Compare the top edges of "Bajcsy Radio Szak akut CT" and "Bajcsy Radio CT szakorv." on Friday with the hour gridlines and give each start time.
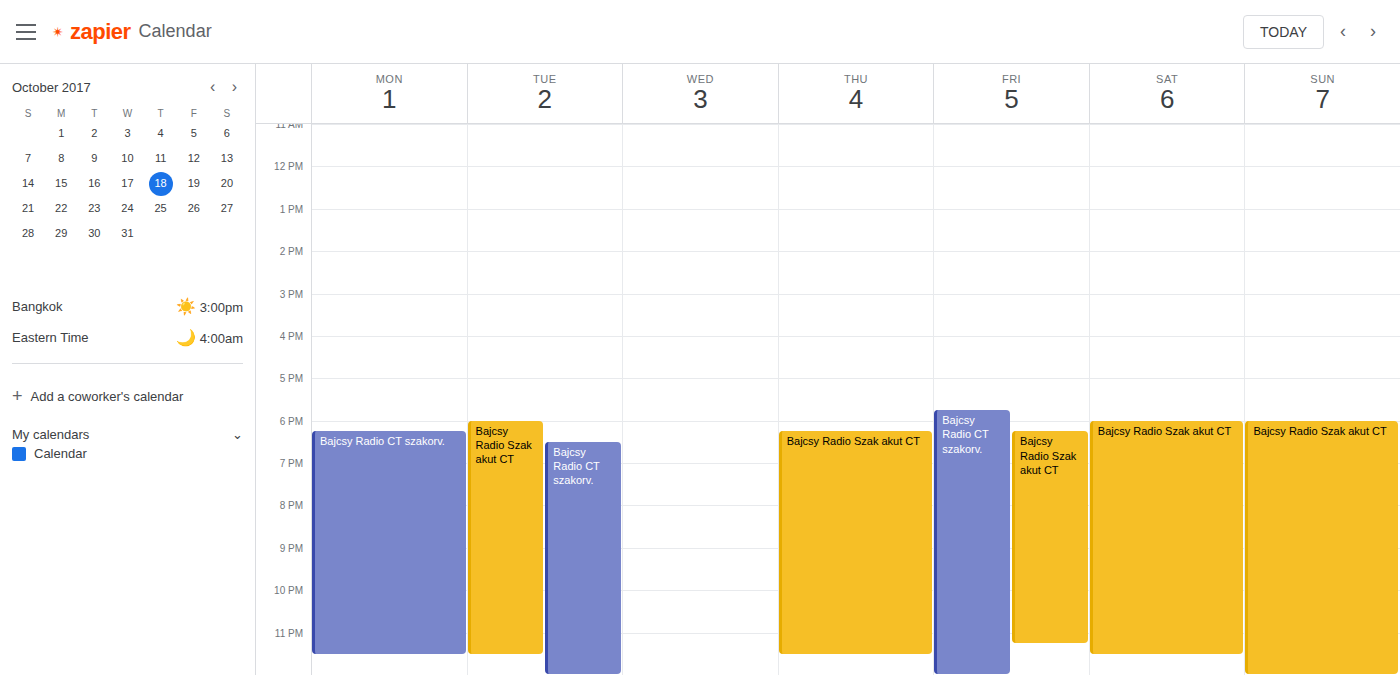
"Bajcsy Radio Szak akut CT": 6:15 PM, neither: a quarter of the way from the 6 PM line to the 7 PM line. "Bajcsy Radio CT szakorv.": 5:45 PM, neither: three quarters of the way from the 5 PM line to the 6 PM line.